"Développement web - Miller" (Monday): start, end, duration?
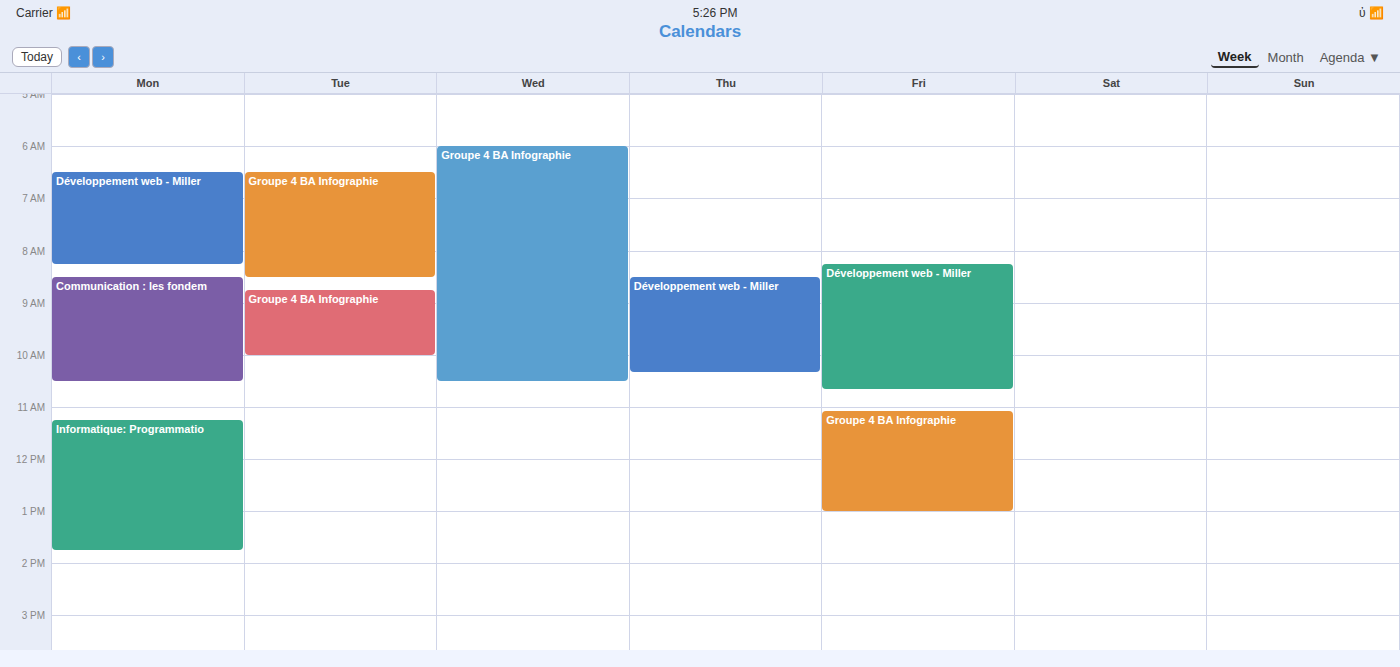
6:30 AM to 8:15 AM, 1 hour 45 minutes